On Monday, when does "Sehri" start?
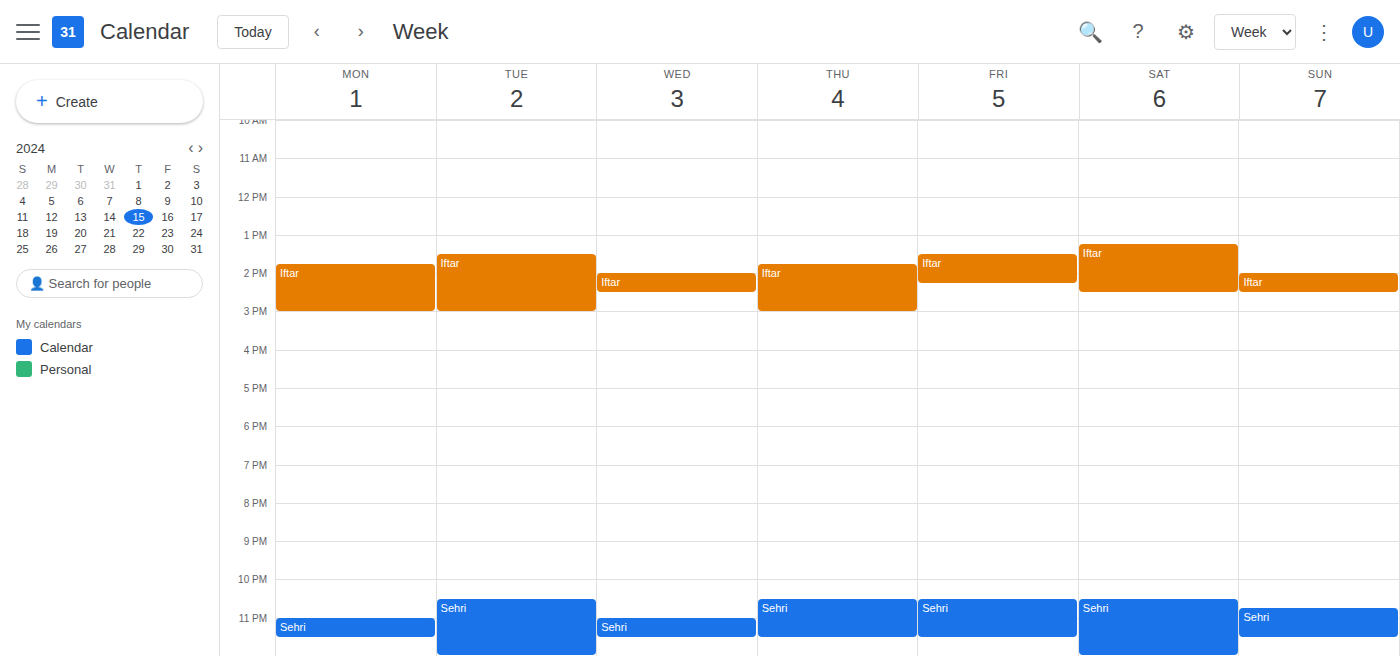
11:00 PM